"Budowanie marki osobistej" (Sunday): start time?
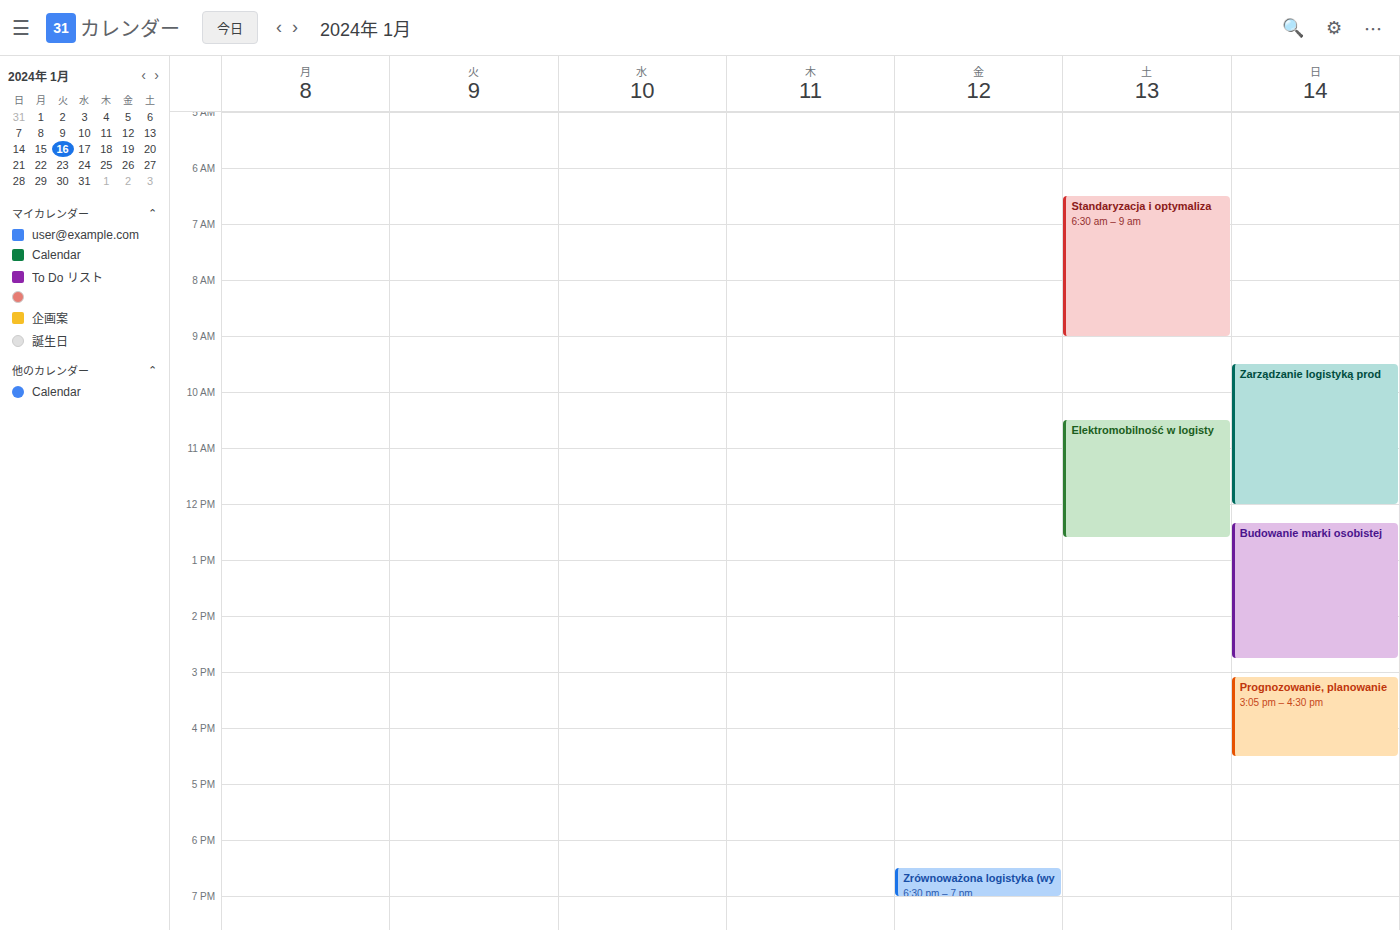
12:20